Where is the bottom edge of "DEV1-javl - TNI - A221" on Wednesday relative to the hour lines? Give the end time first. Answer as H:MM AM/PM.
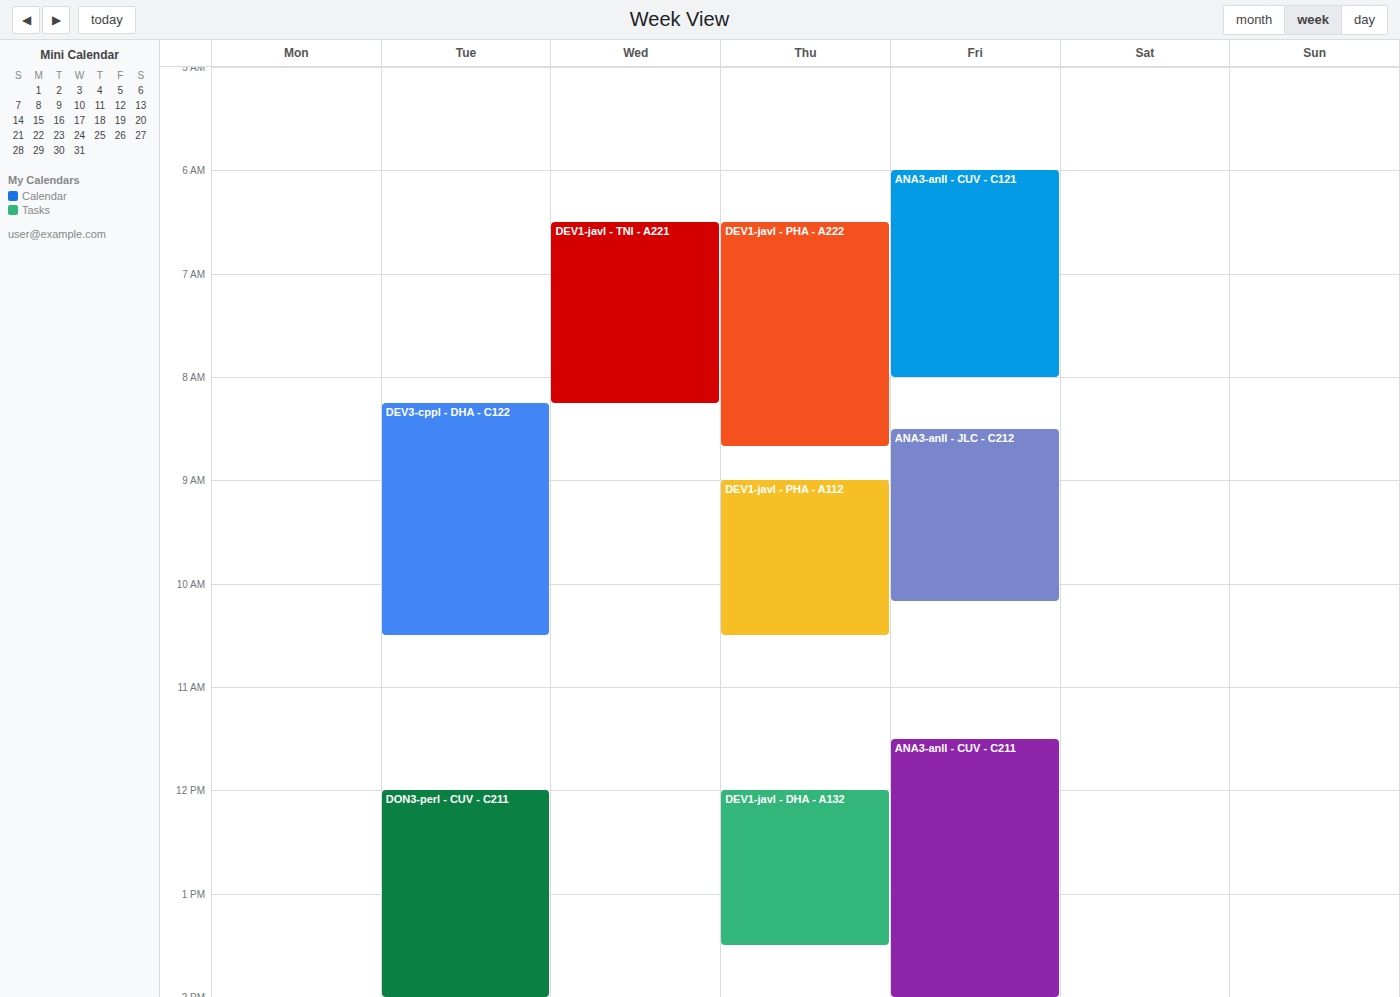
8:15 AM -- neither: a quarter of the way from the 8 AM line to the 9 AM line.